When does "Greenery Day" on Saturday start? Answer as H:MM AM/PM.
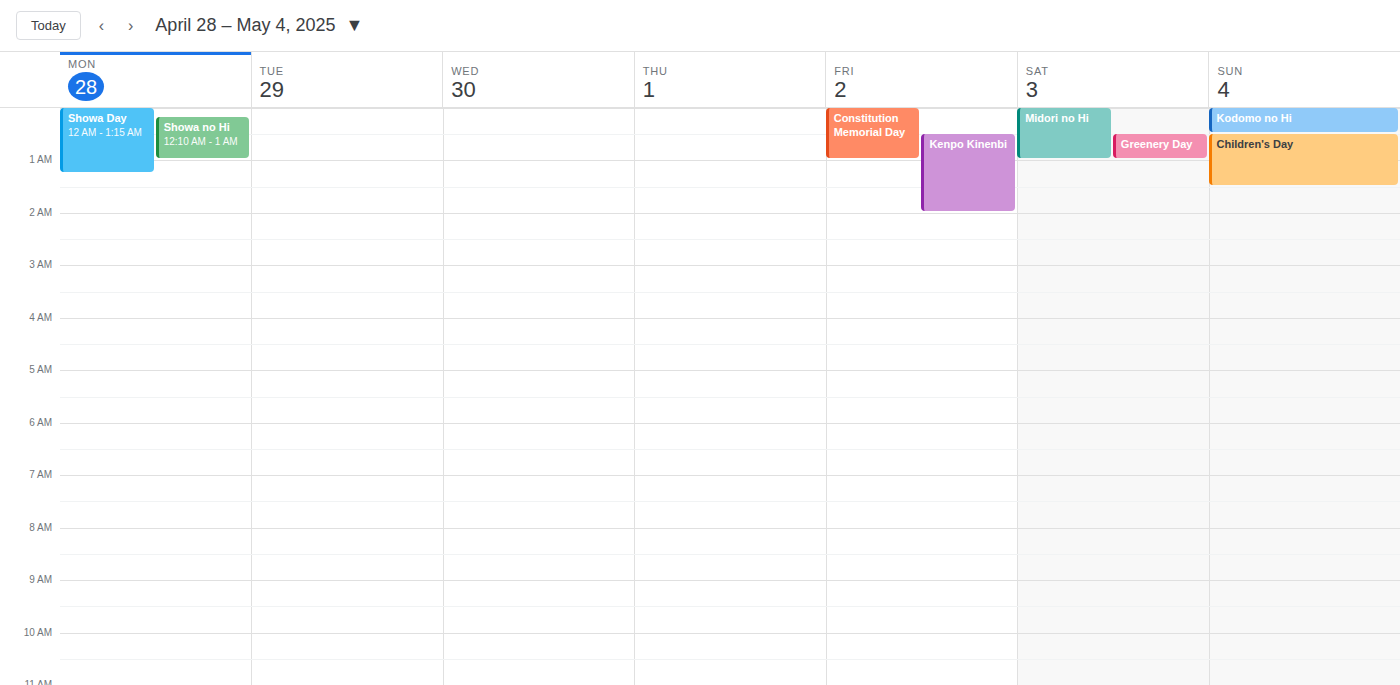
12:30 AM